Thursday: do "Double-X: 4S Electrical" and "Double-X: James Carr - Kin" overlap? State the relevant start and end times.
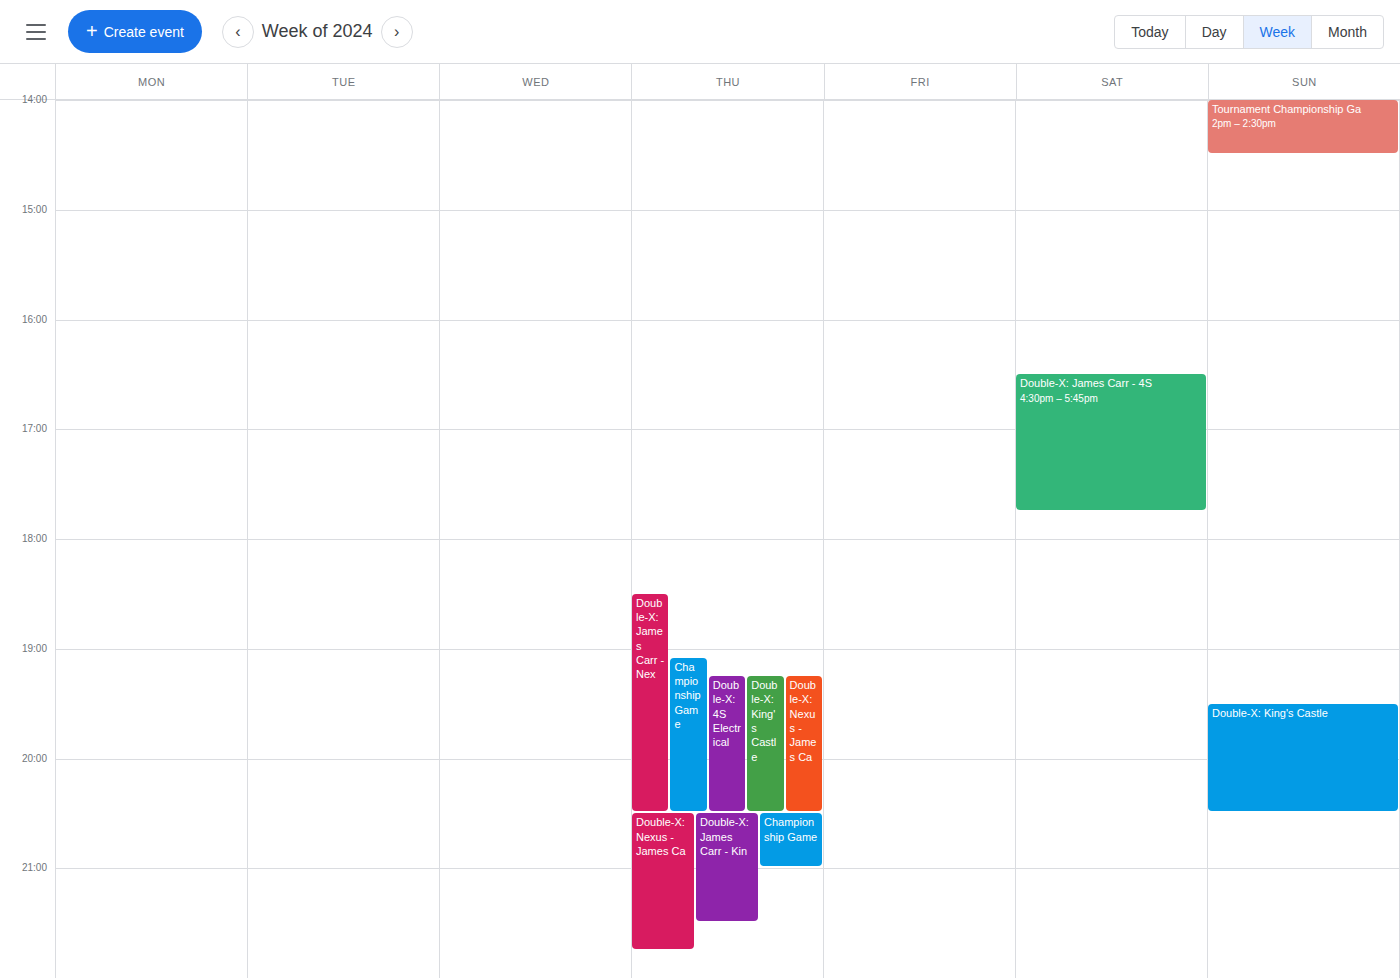
"Double-X: 4S Electrical" ends at 8:30 PM, exactly when "Double-X: James Carr - Kin" starts -- they touch but do not overlap.